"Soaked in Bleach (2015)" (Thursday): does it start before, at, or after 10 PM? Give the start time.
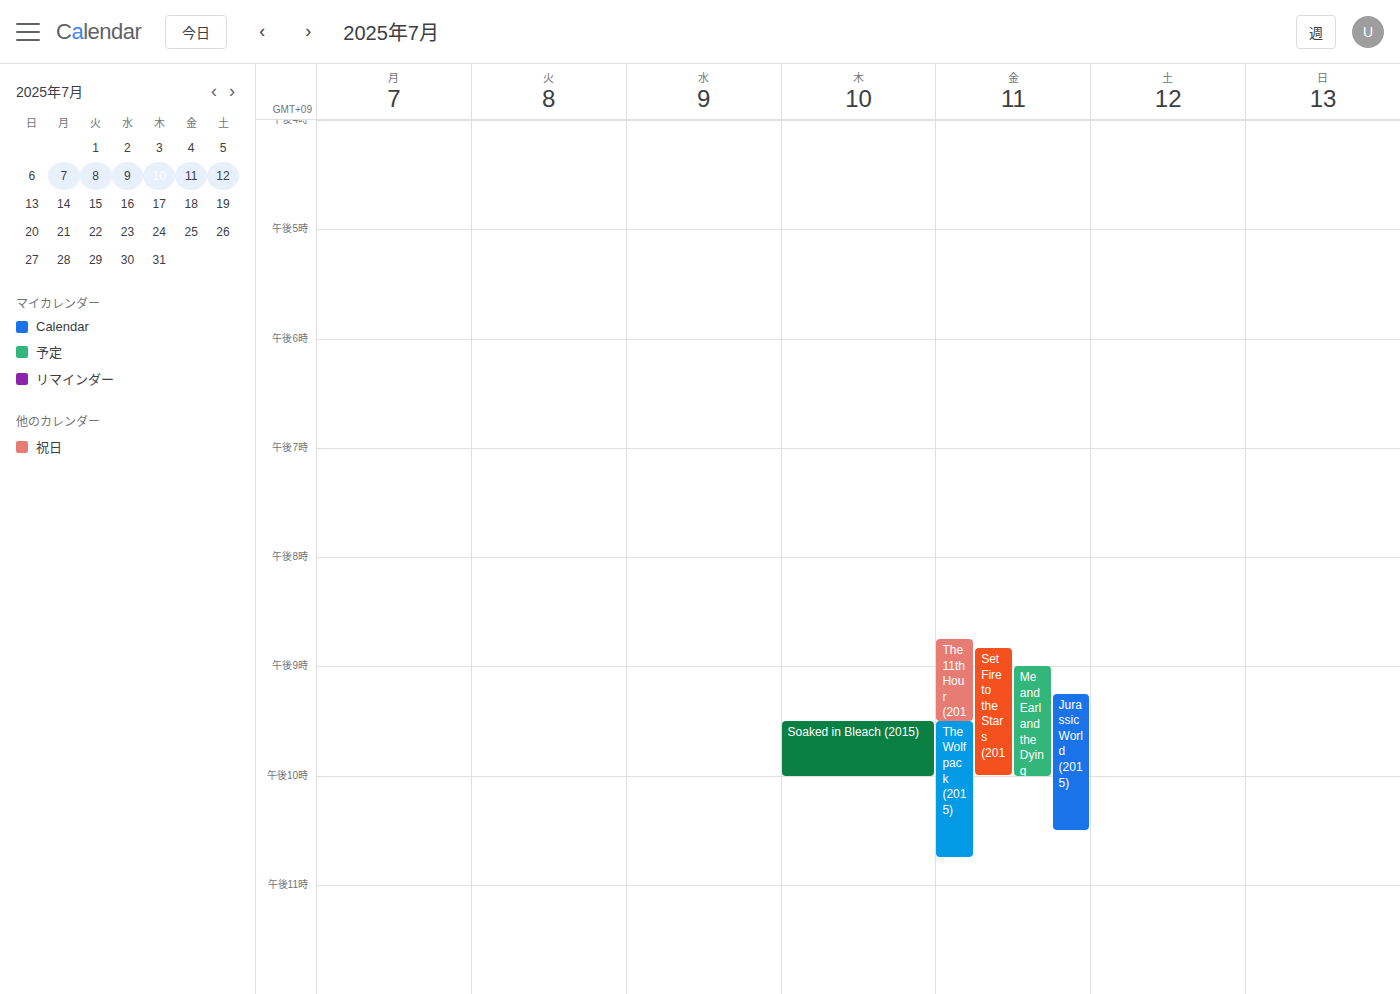
9:30 PM -- before 10 PM, 30 minutes above the 10 PM line.